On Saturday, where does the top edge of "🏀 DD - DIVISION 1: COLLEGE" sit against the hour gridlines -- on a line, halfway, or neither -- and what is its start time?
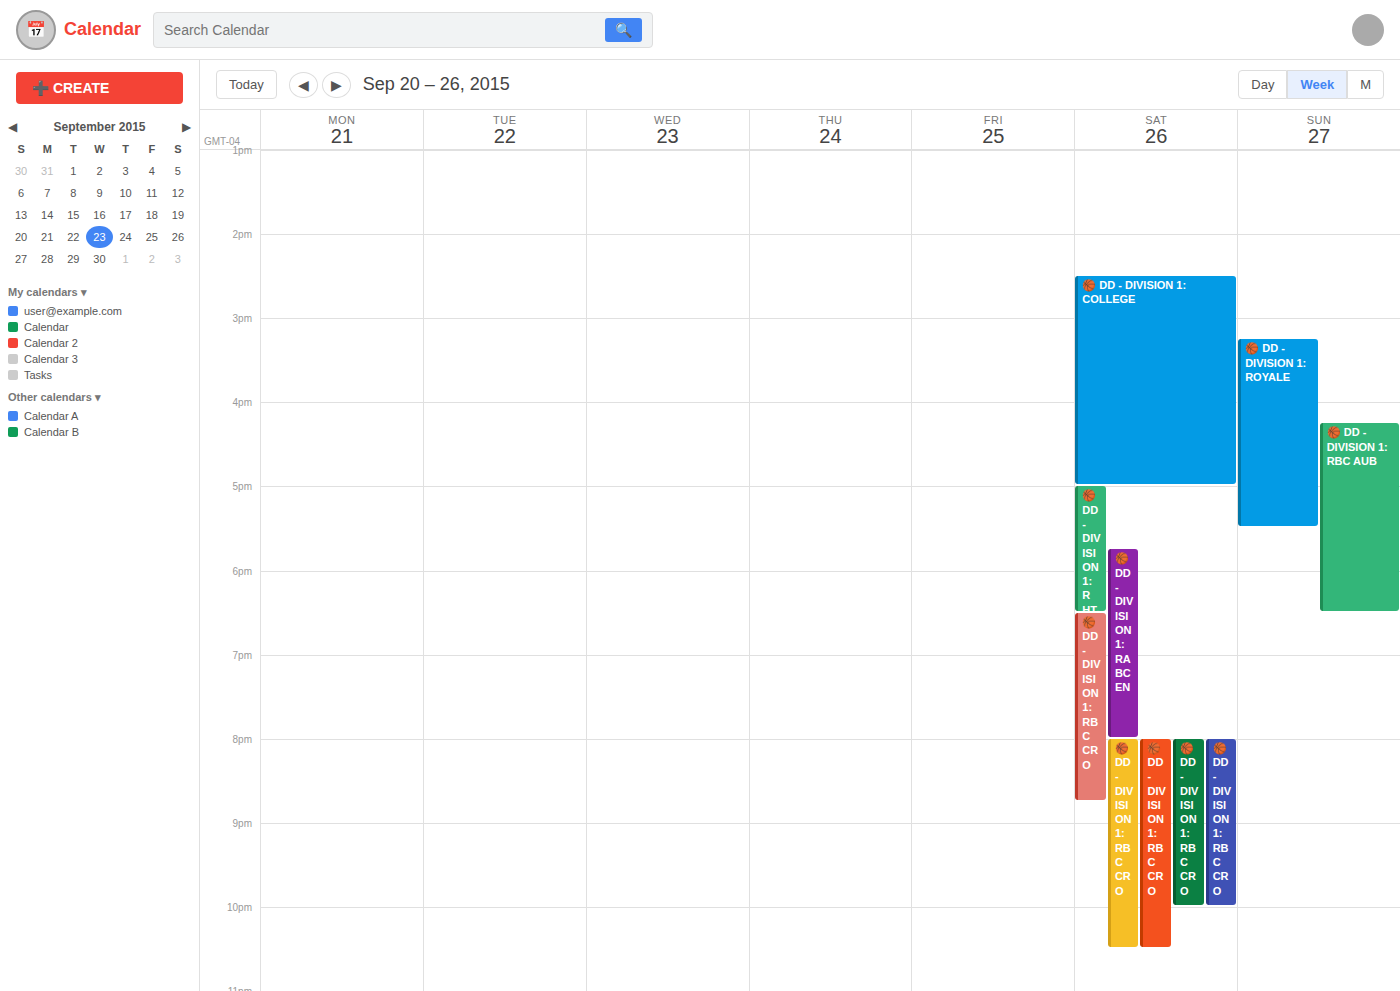
2:30 PM -- halfway between the 2 PM and 3 PM lines.